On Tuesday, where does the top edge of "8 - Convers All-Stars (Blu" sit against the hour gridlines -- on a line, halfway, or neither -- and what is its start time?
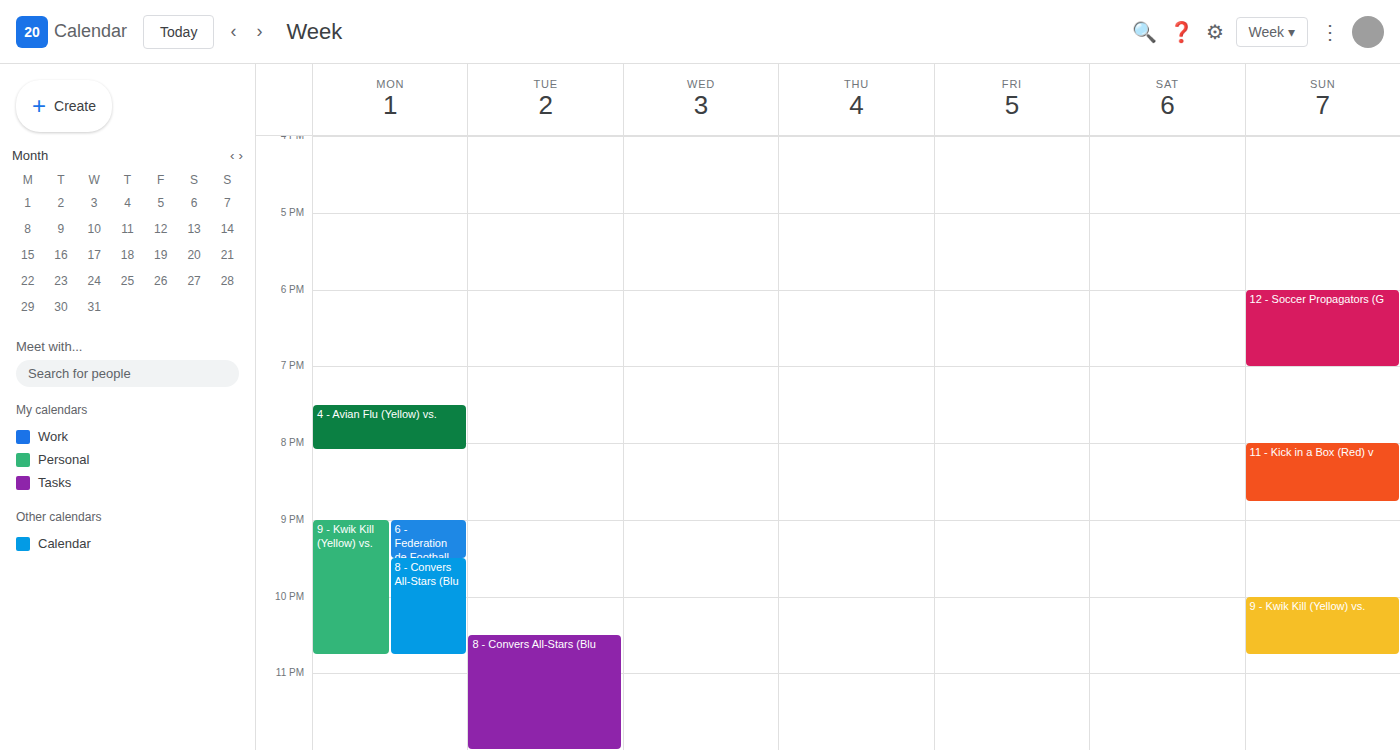
10:30 PM -- halfway between the 10 PM and 11 PM lines.